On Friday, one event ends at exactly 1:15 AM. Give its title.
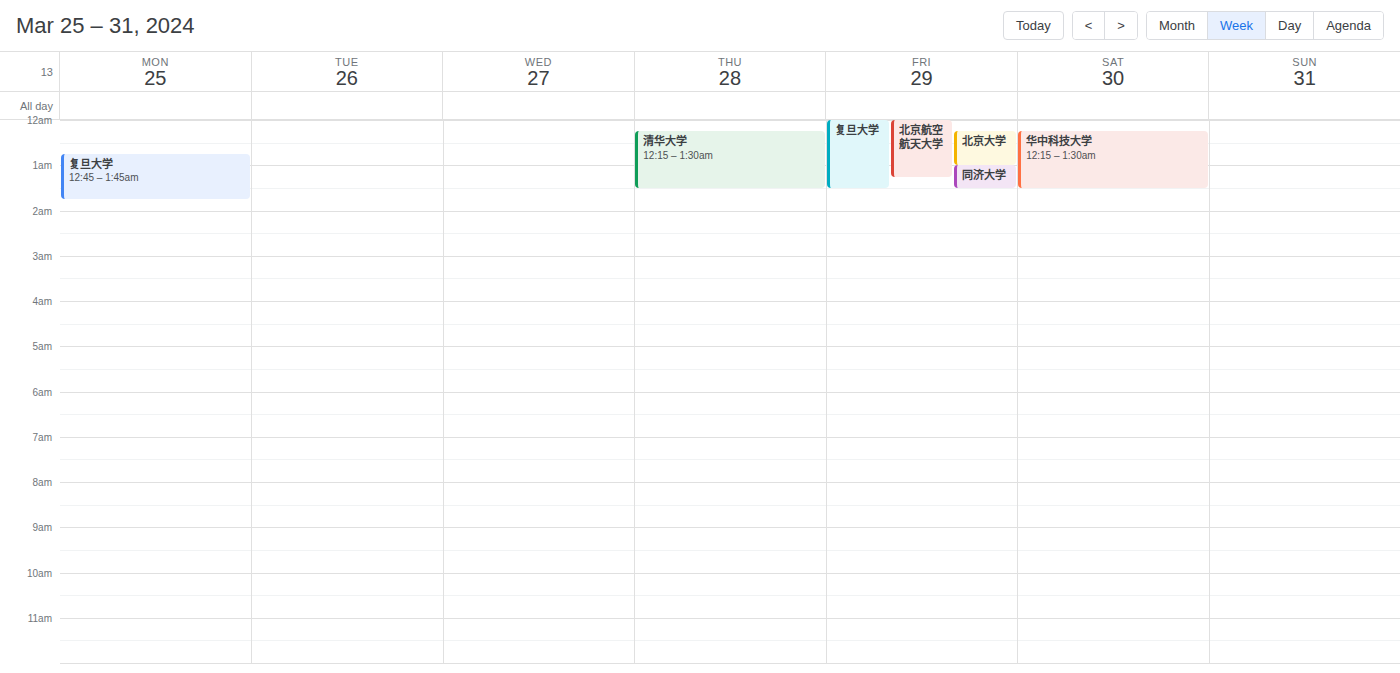
"北京航空航天大学"